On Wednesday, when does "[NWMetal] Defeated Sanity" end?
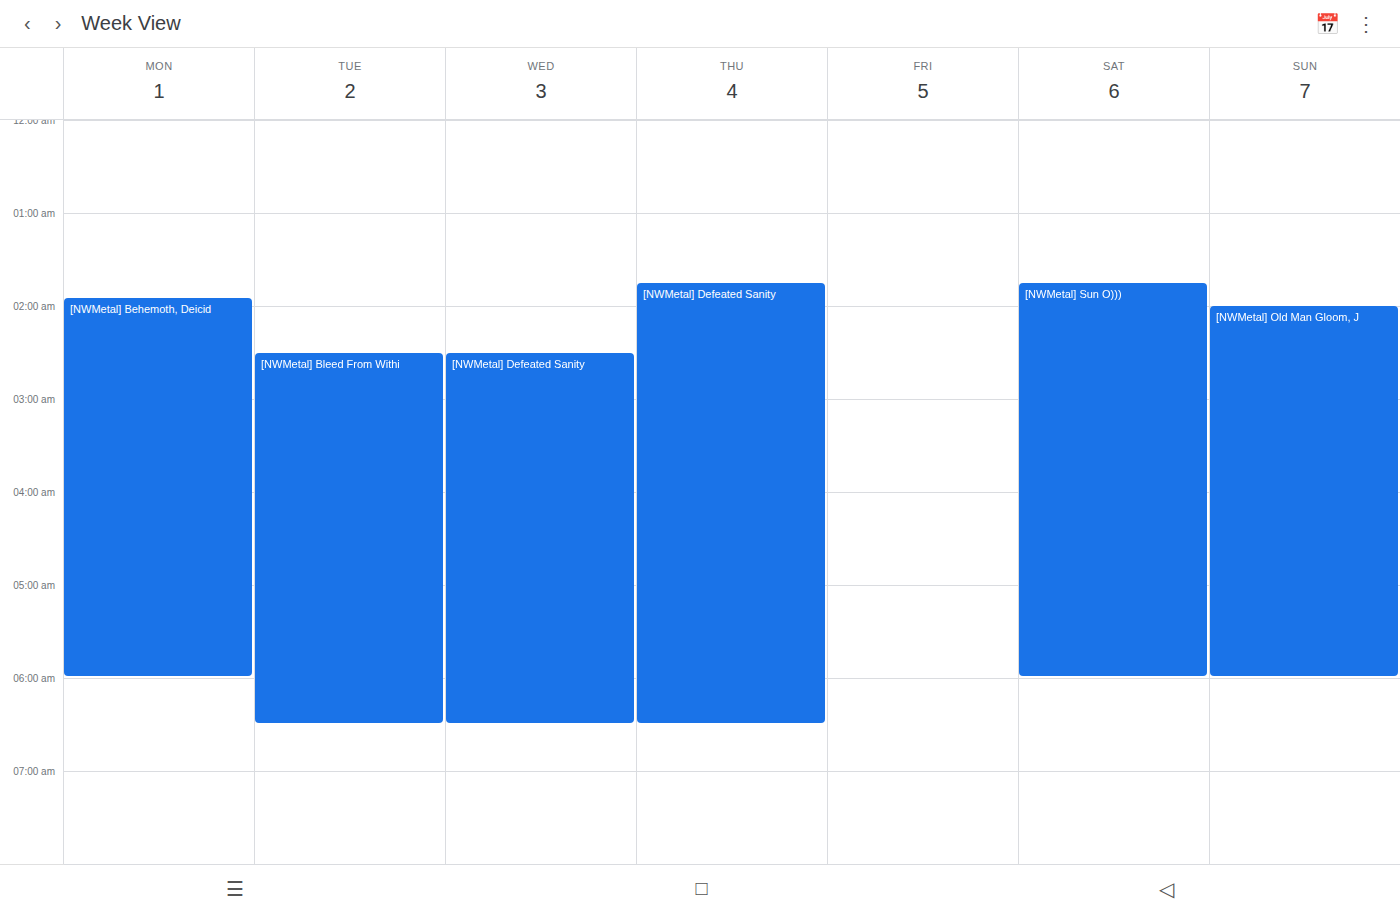
6:30 AM